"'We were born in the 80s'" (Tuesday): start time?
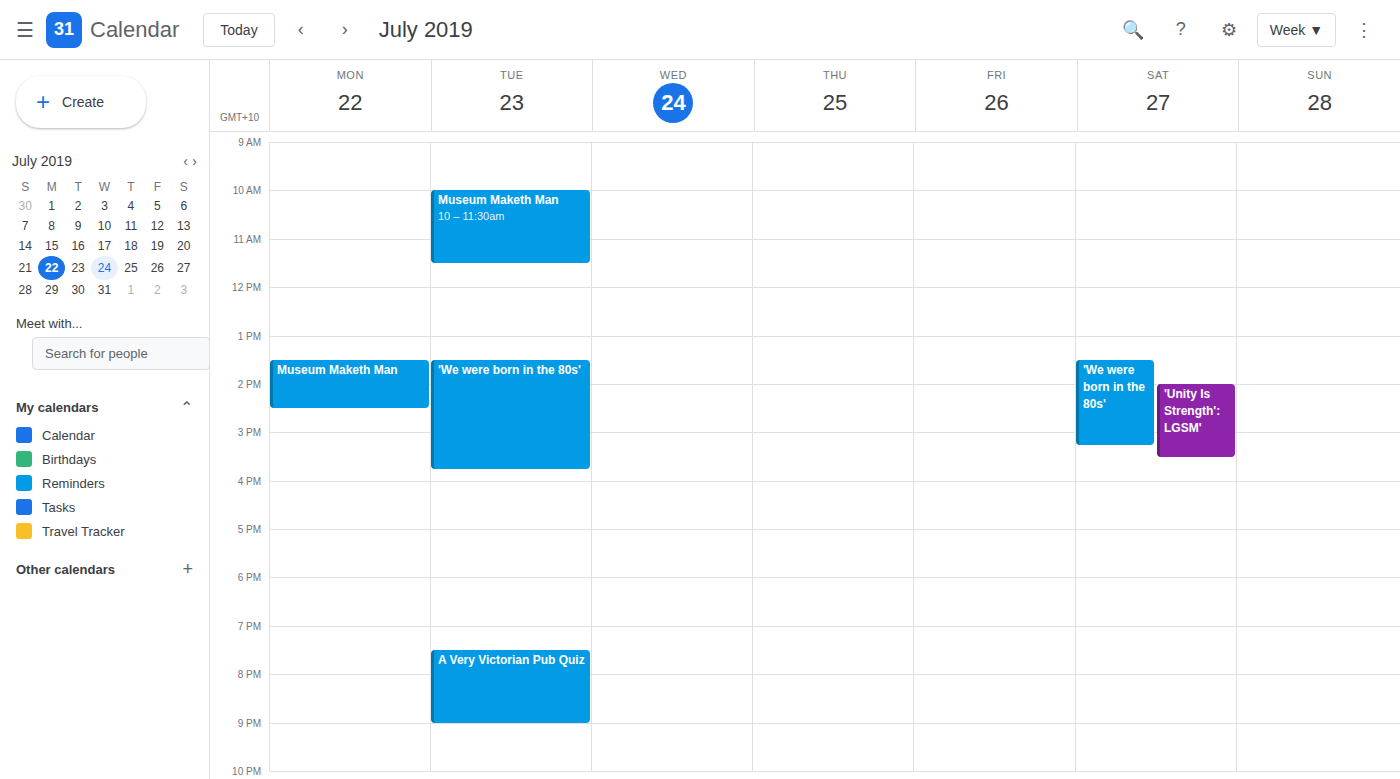
1:30 PM